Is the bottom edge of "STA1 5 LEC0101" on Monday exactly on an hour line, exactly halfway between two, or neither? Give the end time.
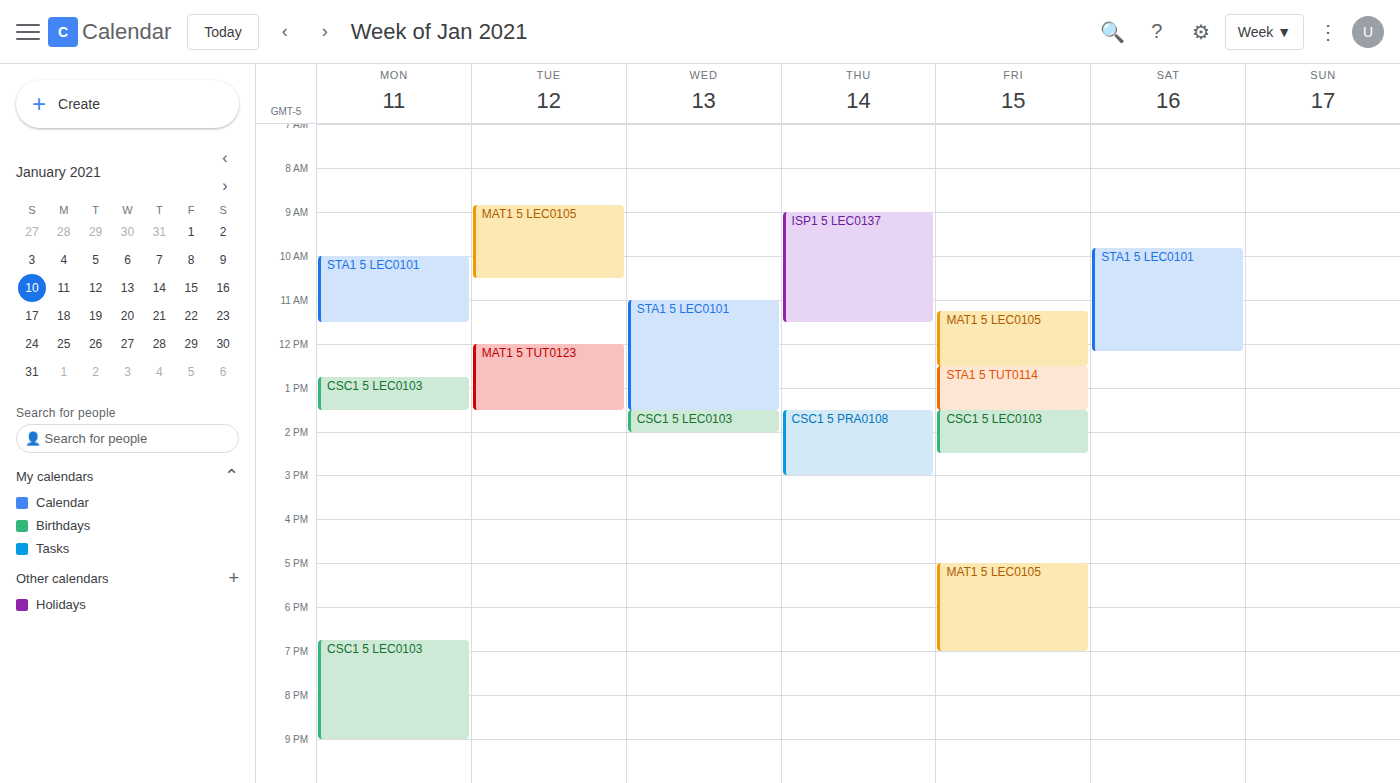
11:30 AM -- halfway between the 11 AM and 12 PM lines.